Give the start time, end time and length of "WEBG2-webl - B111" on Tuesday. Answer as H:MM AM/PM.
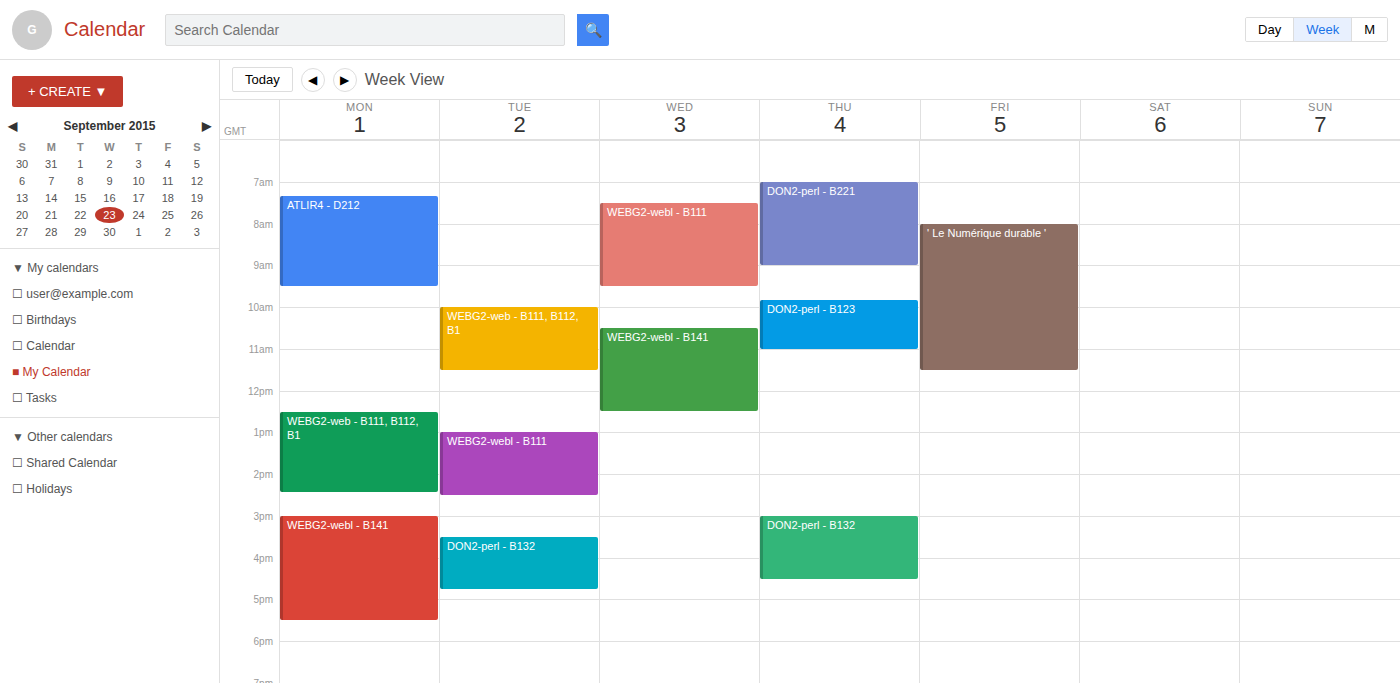
1:00 PM to 2:30 PM, 1 hour 30 minutes